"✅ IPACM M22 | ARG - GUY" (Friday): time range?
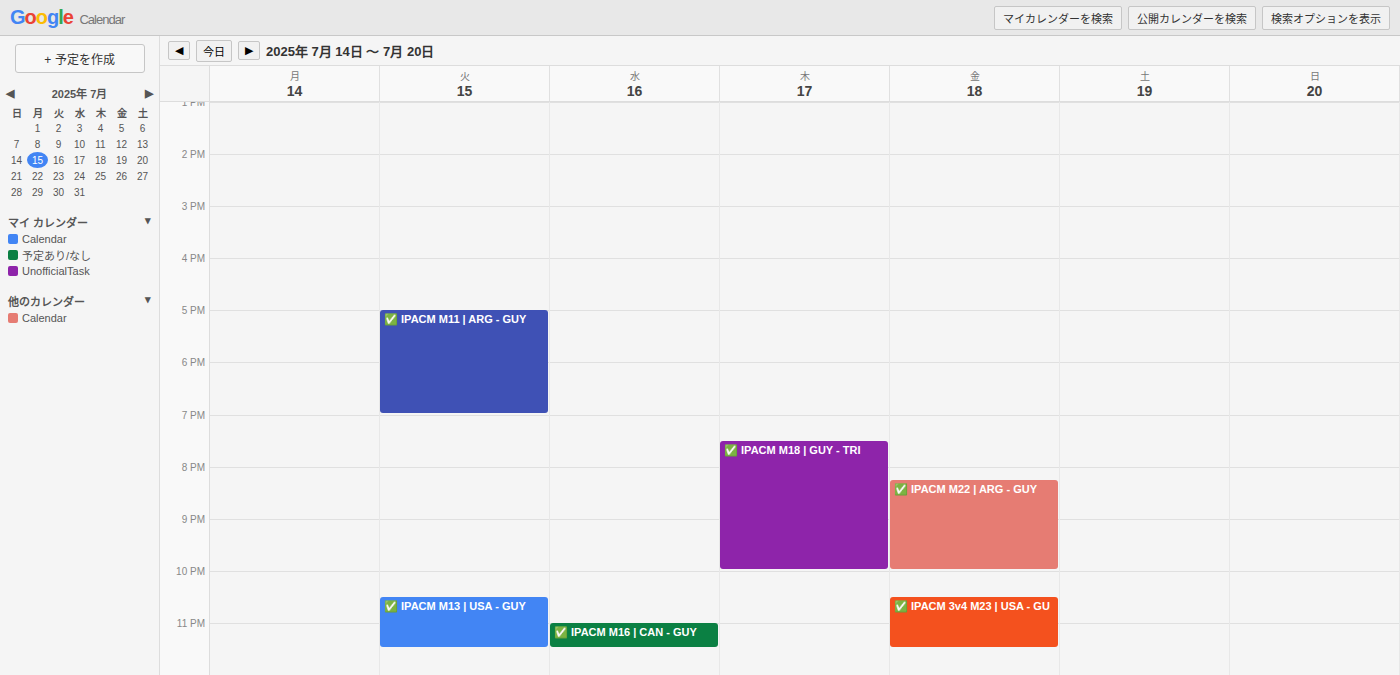
8:15 PM to 10:00 PM